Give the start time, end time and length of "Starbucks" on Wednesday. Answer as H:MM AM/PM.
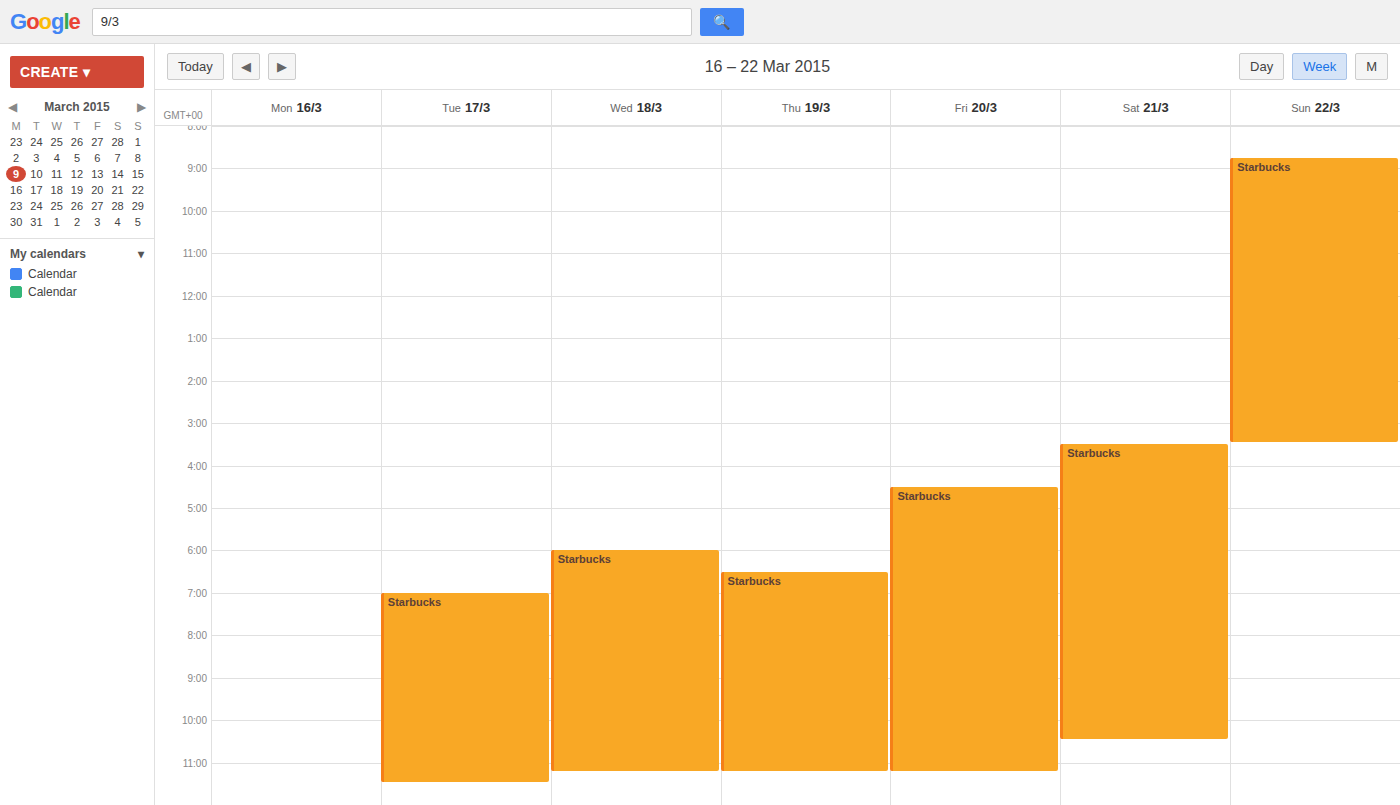
6:00 PM to 11:15 PM, 5 hours 15 minutes